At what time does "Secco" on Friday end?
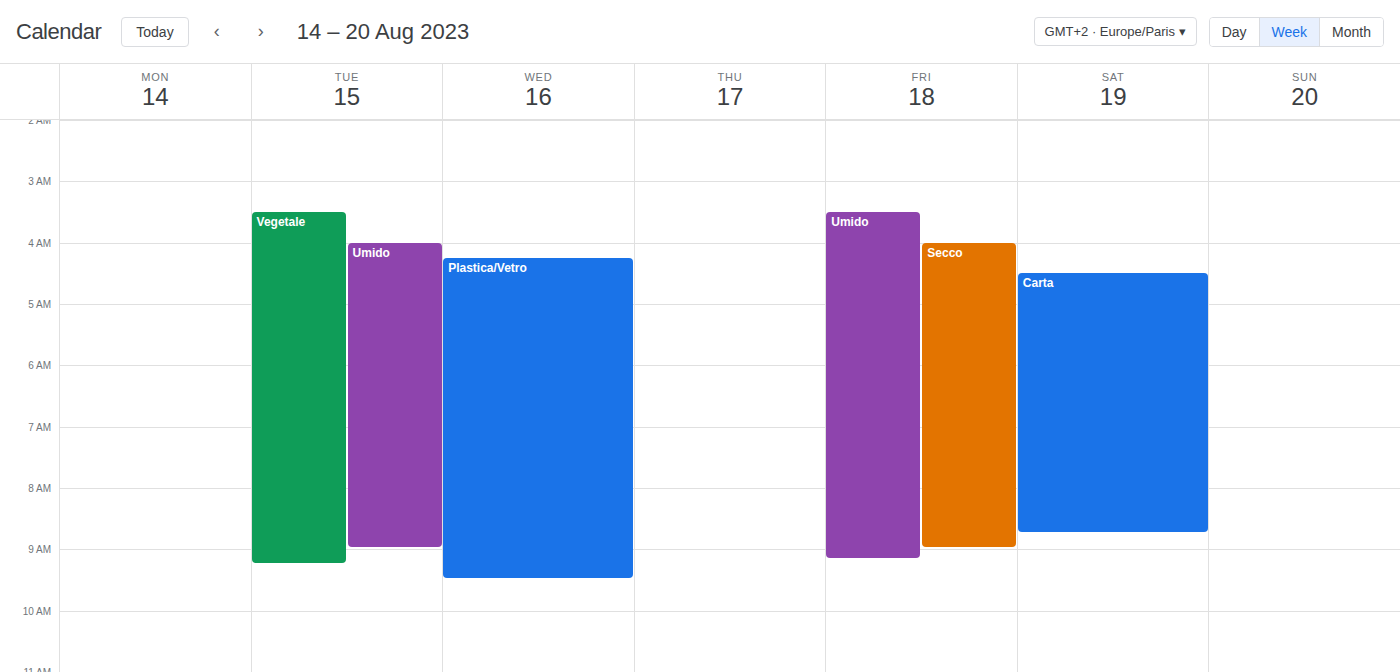
9:00 AM